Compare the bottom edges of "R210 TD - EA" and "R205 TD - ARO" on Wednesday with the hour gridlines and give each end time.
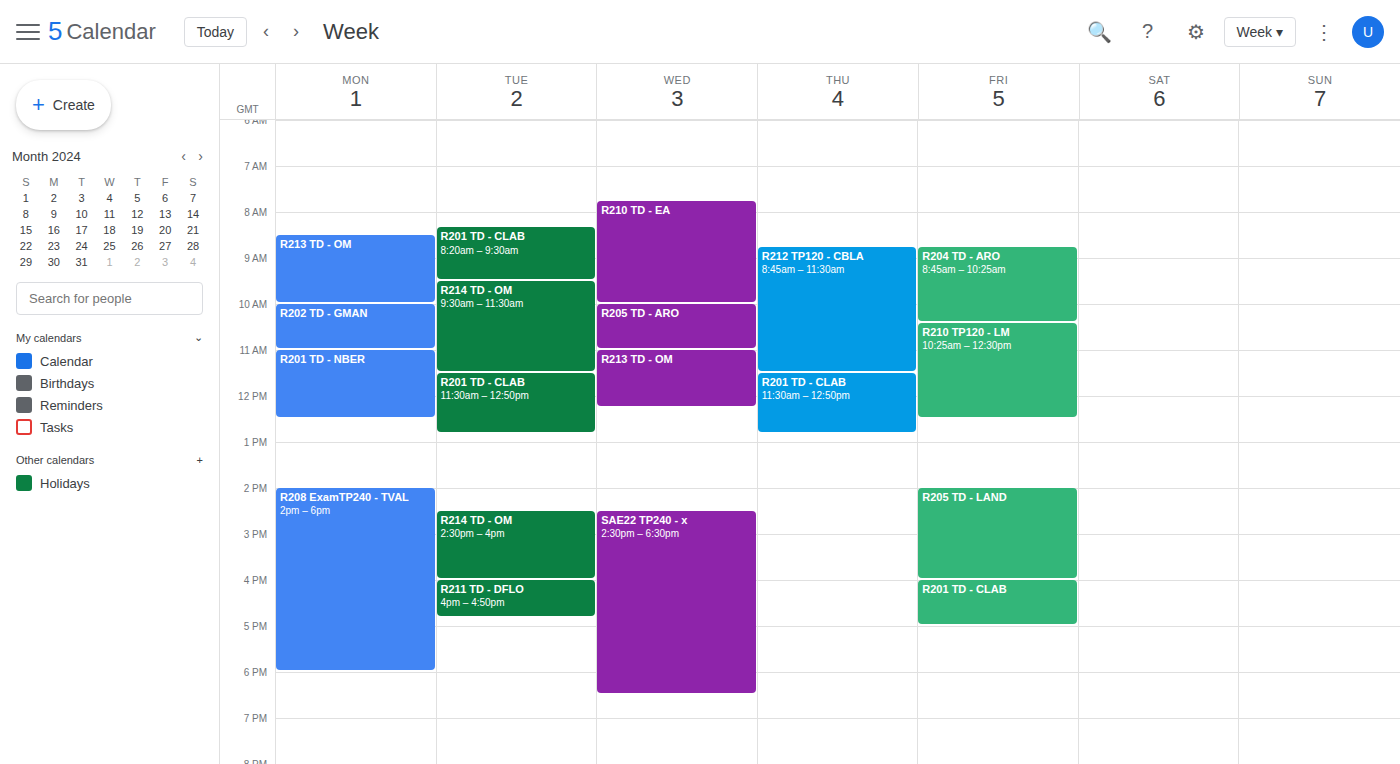
"R210 TD - EA": 10:00 AM, exactly on the 10 AM line. "R205 TD - ARO": 11:00 AM, exactly on the 11 AM line.